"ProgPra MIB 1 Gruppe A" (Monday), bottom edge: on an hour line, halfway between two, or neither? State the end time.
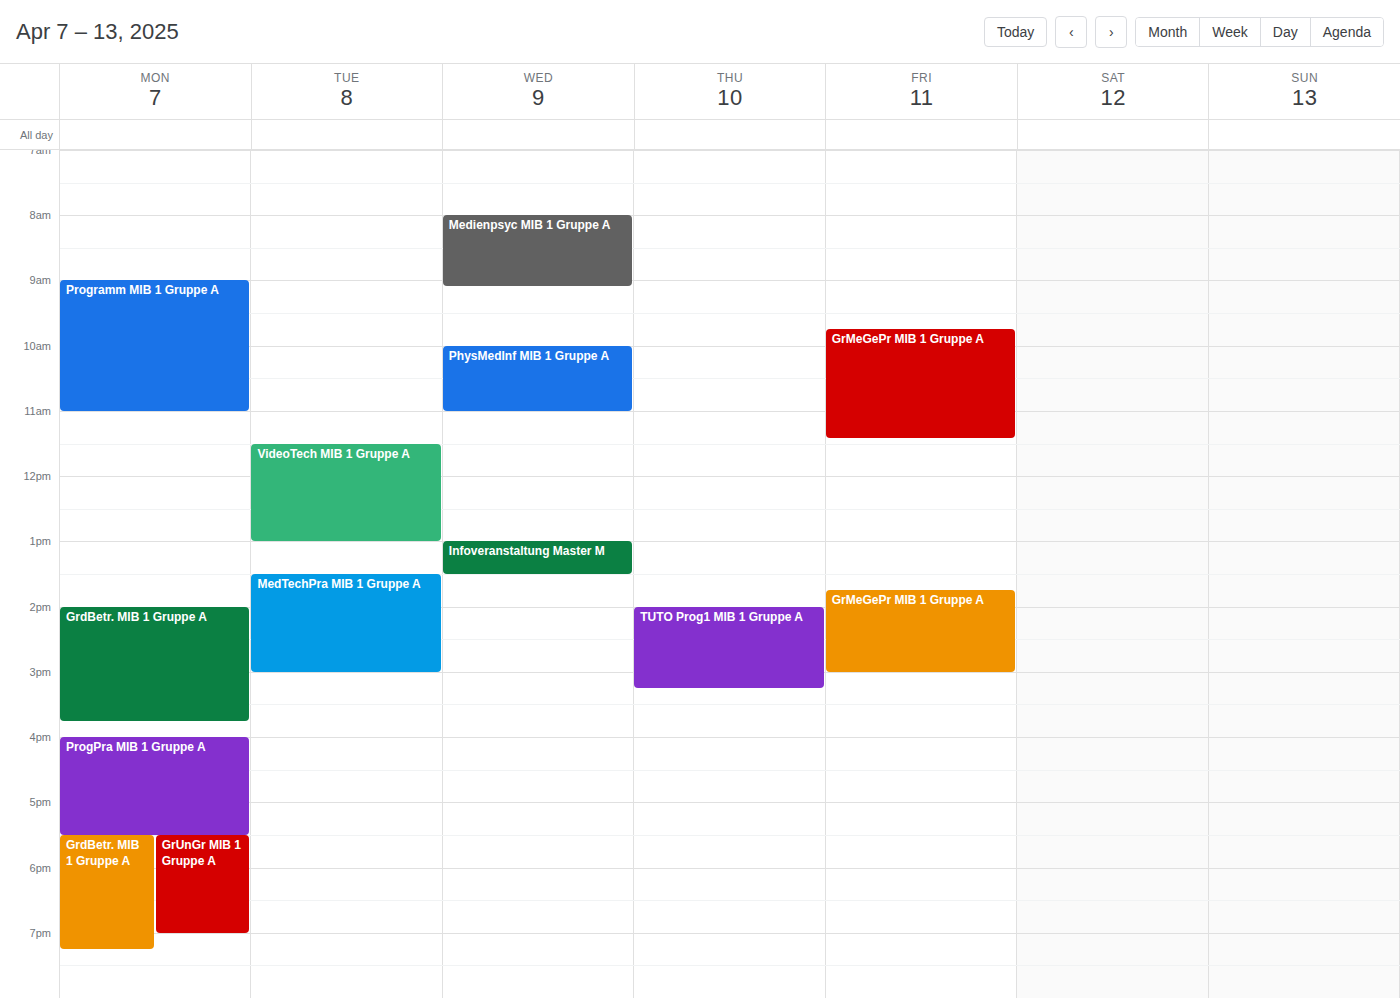
5:30 PM -- halfway between the 5 PM and 6 PM lines.